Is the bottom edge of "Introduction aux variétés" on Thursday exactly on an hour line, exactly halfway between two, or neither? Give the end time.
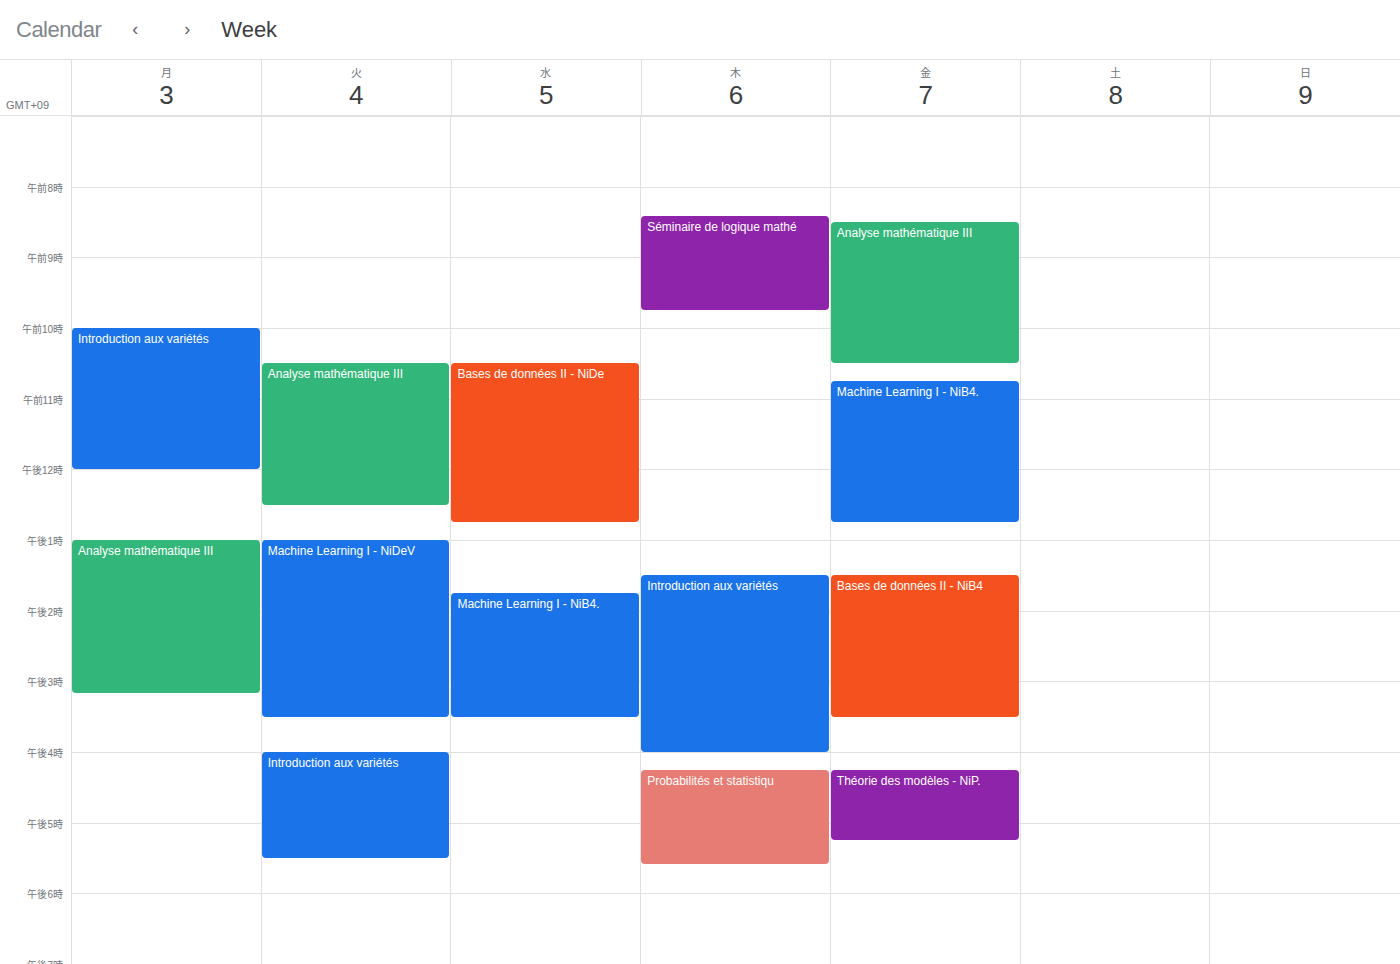
4:00 PM -- exactly on the 4 PM line.